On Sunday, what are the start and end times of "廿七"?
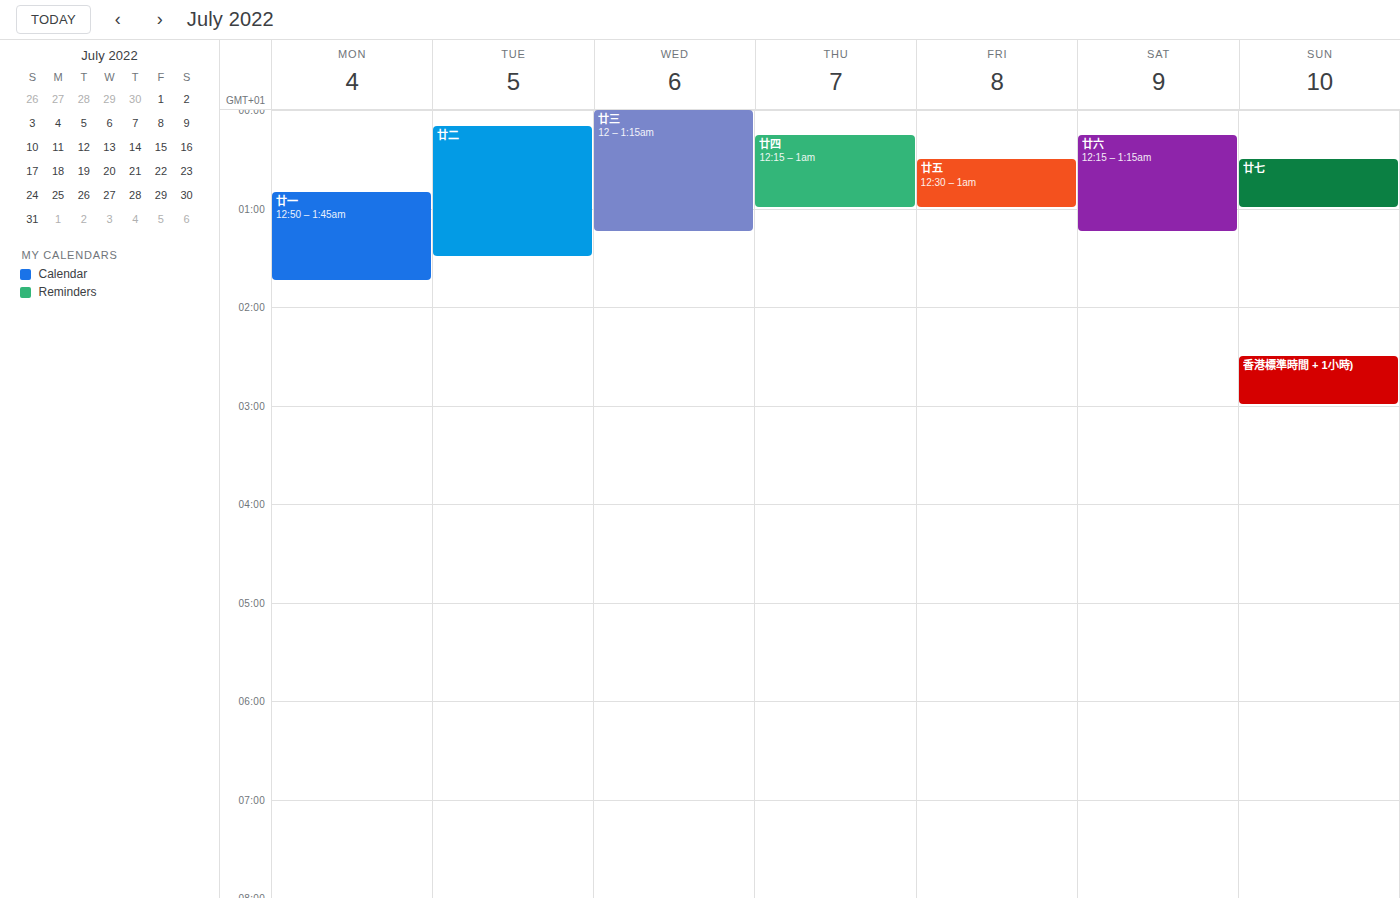
00:30 to 01:00